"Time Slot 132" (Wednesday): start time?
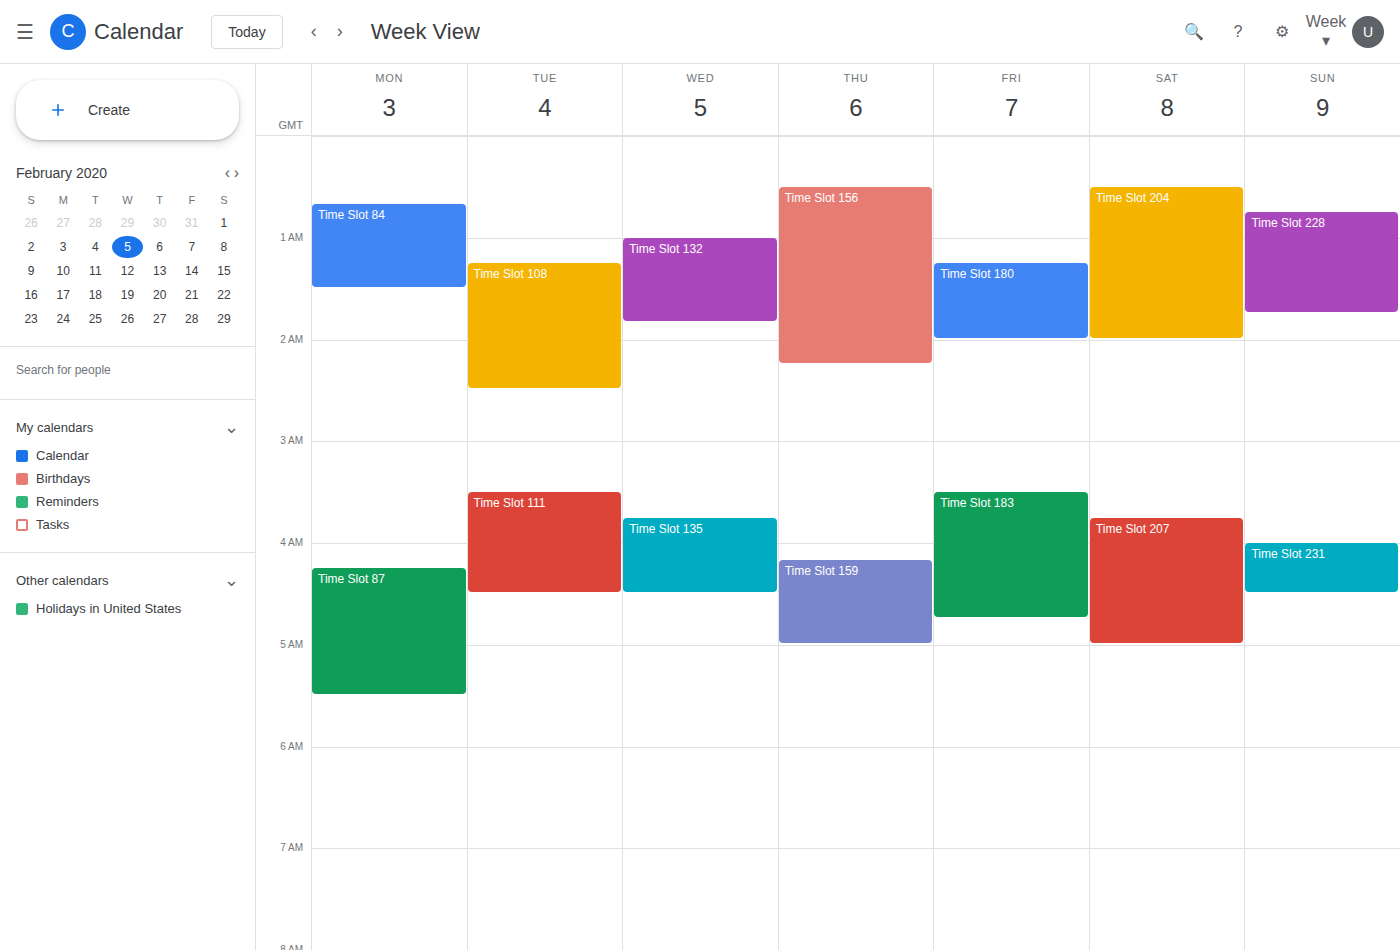
1:00 AM